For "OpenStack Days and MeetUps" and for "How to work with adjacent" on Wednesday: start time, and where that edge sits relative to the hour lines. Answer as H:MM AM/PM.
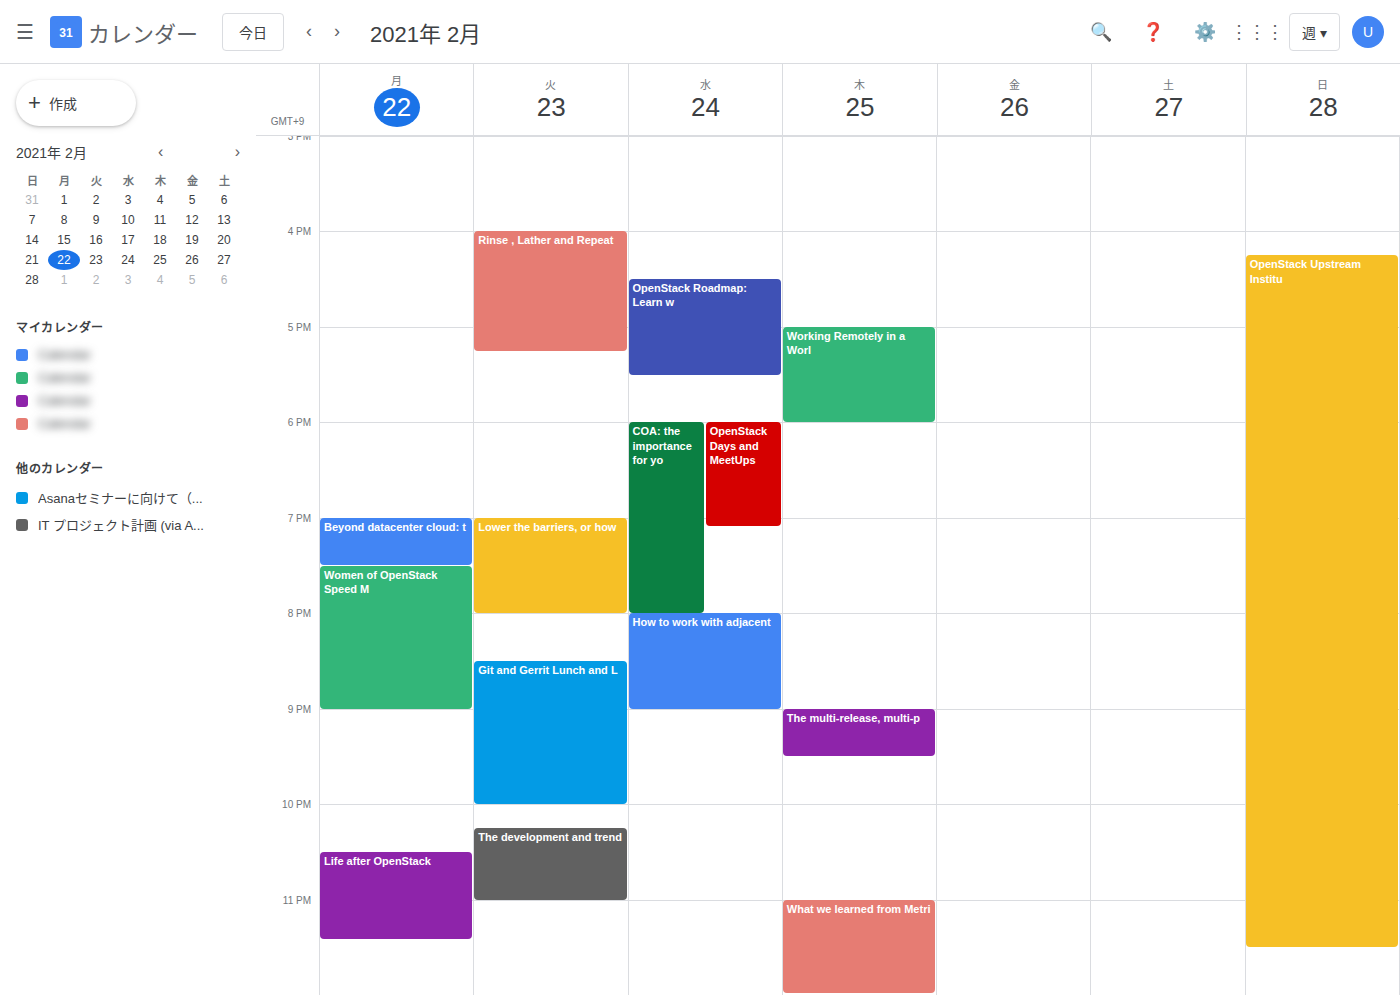
"OpenStack Days and MeetUps": 6:00 PM, exactly on the 6 PM line. "How to work with adjacent": 8:00 PM, exactly on the 8 PM line.